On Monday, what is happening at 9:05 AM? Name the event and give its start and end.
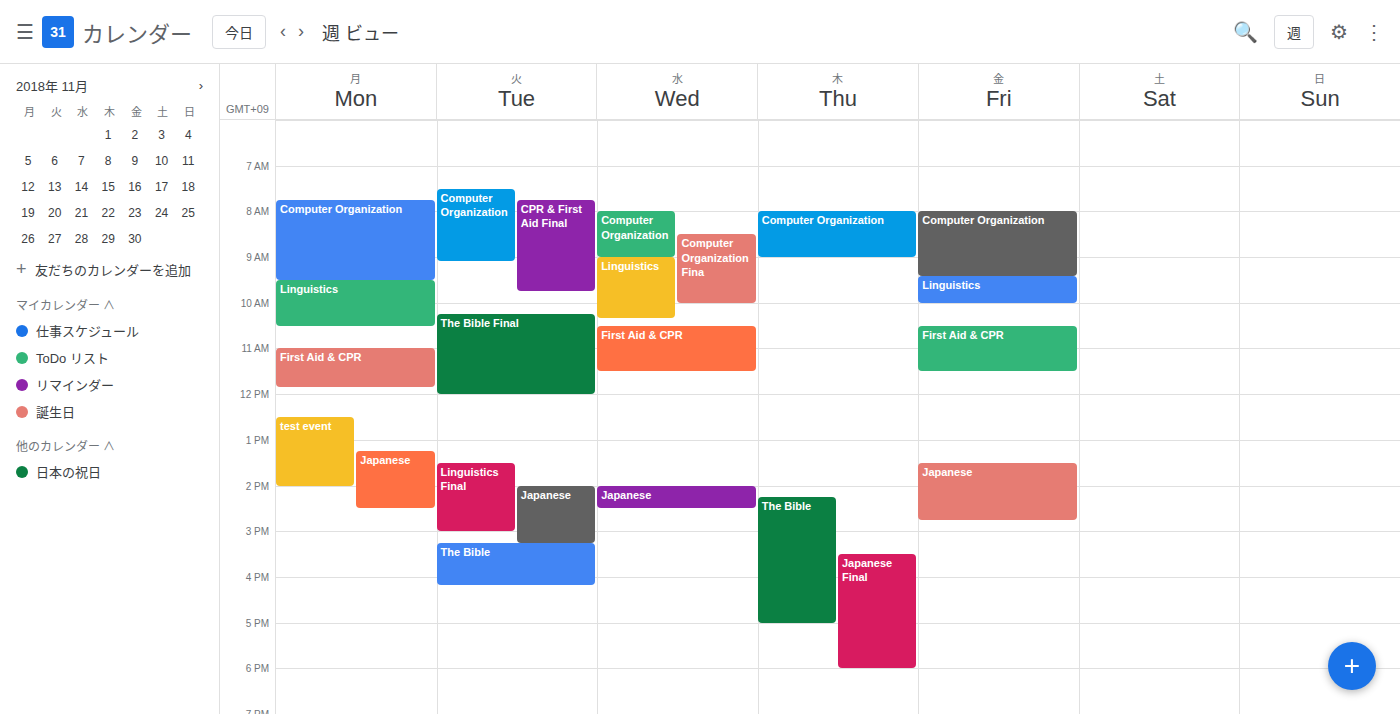
"Computer Organization", 7:45 AM to 9:30 AM